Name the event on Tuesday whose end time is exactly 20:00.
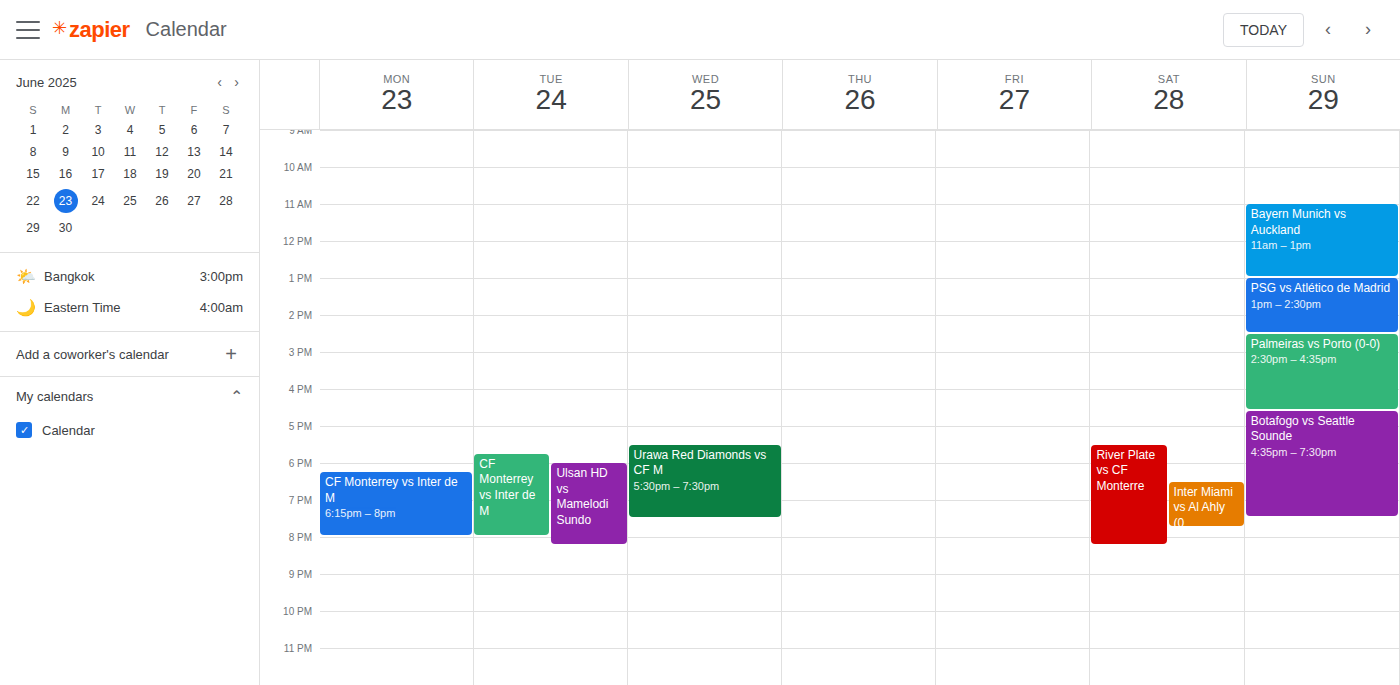
"CF Monterrey vs Inter de M"